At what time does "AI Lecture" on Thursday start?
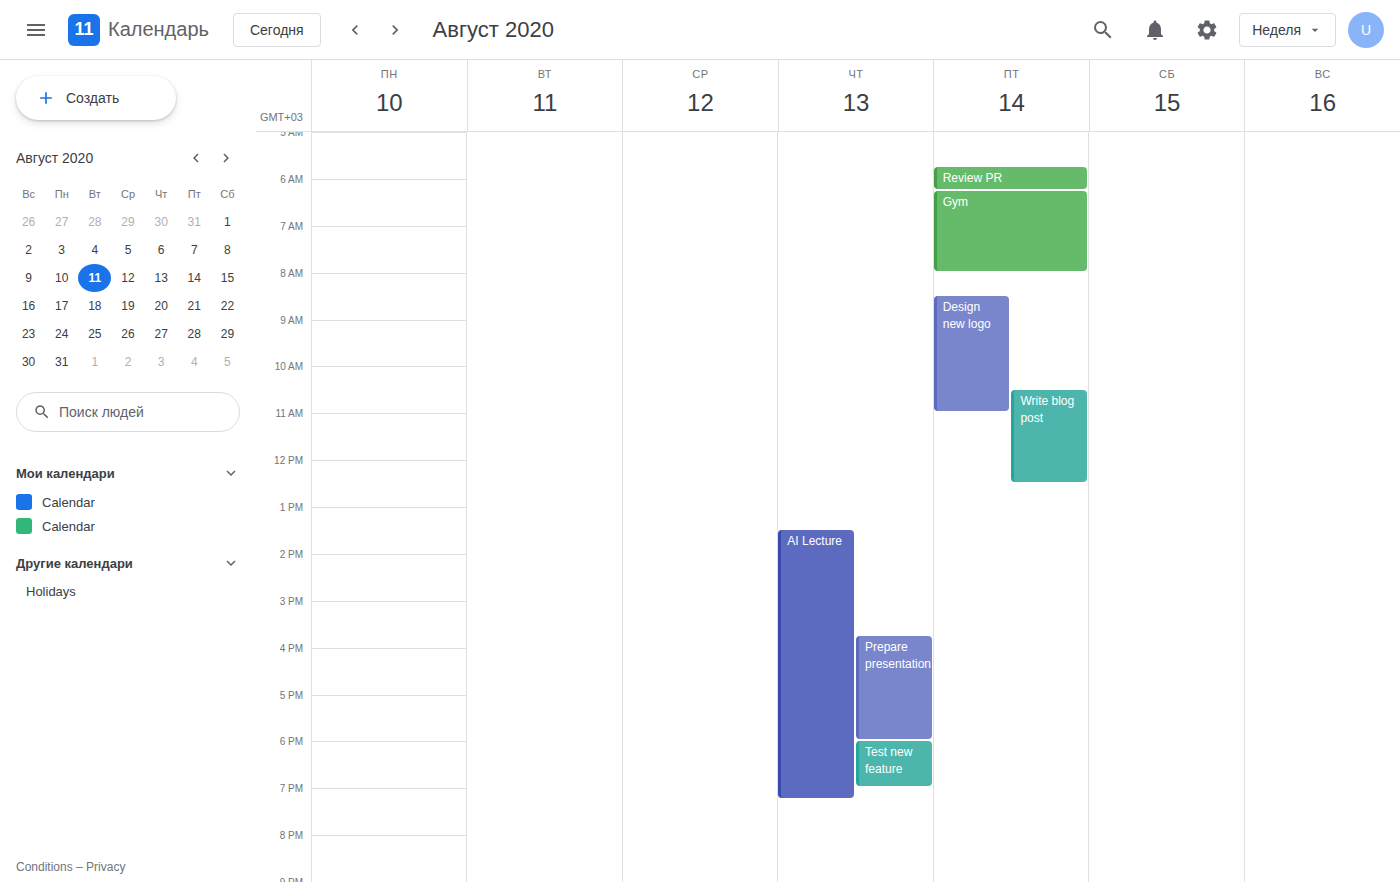
1:30 PM